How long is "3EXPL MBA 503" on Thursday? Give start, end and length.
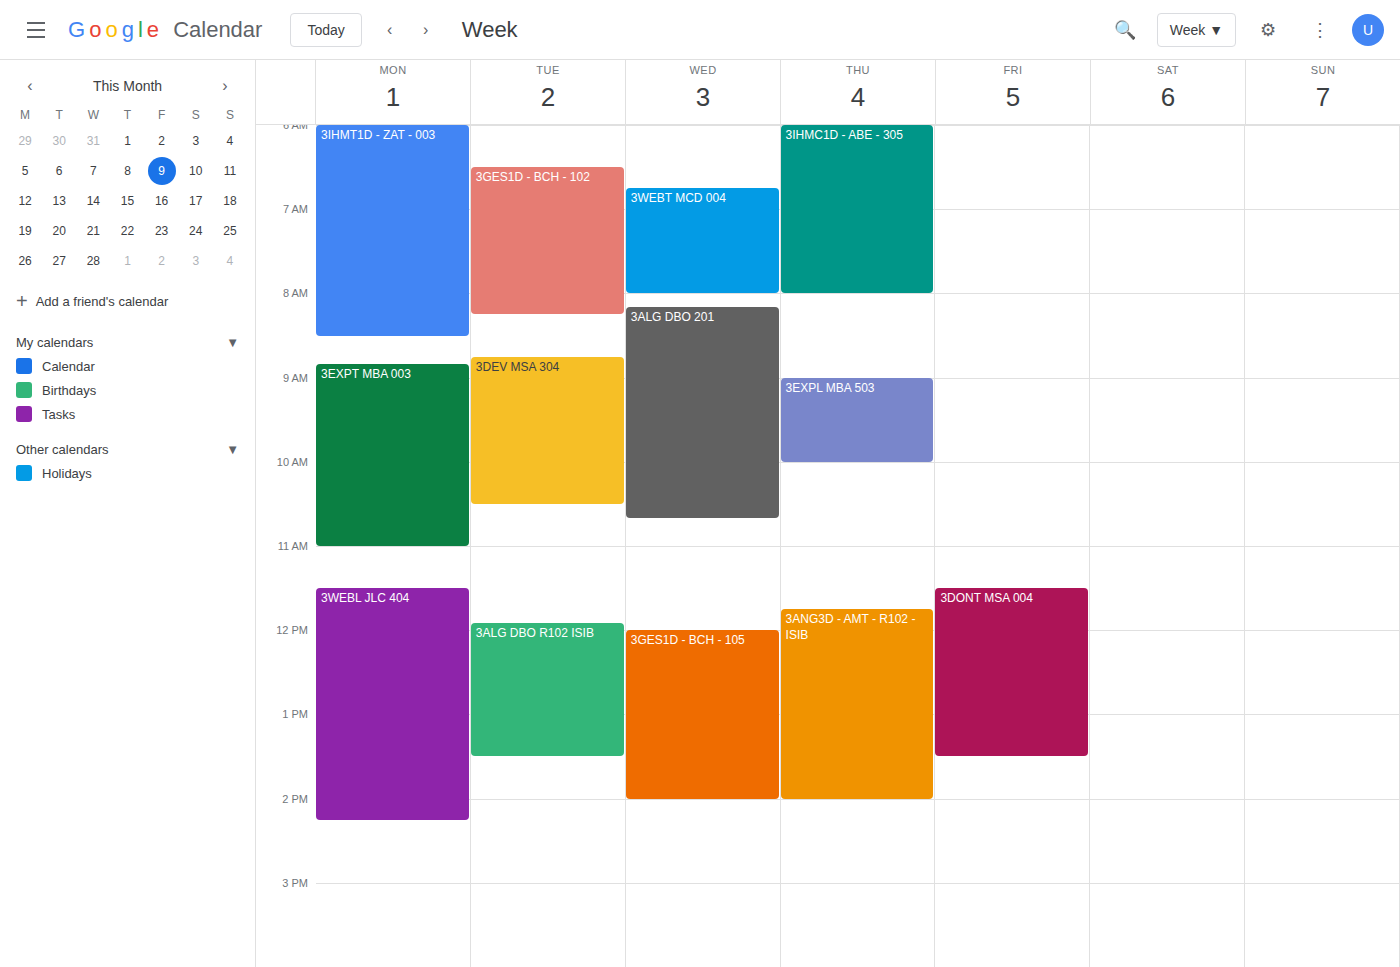
9:00 AM to 10:00 AM, 1 hour